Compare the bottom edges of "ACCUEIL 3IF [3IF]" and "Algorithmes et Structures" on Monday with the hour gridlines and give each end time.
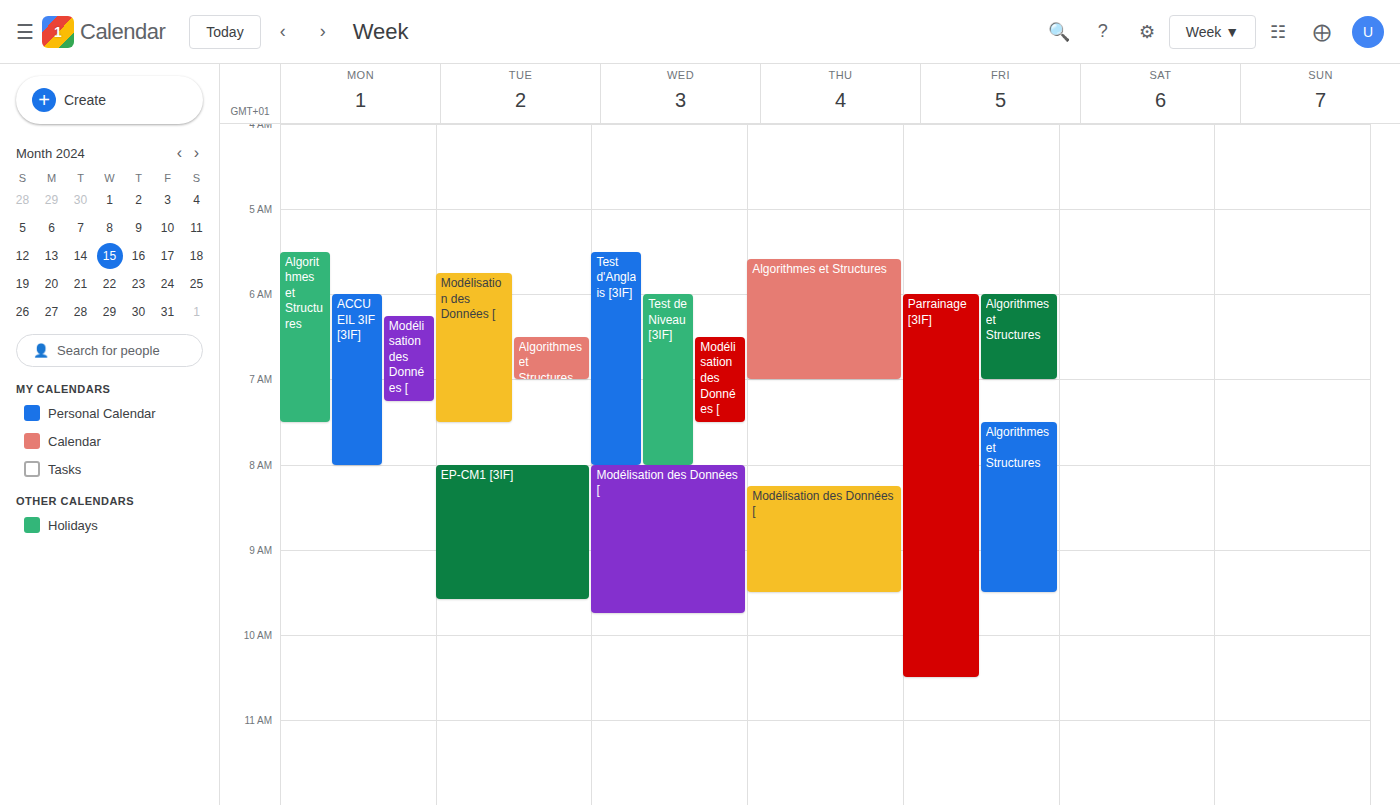
"ACCUEIL 3IF [3IF]": 08:00, exactly on the 08:00 line. "Algorithmes et Structures": 07:30, halfway between the 07:00 and 08:00 lines.